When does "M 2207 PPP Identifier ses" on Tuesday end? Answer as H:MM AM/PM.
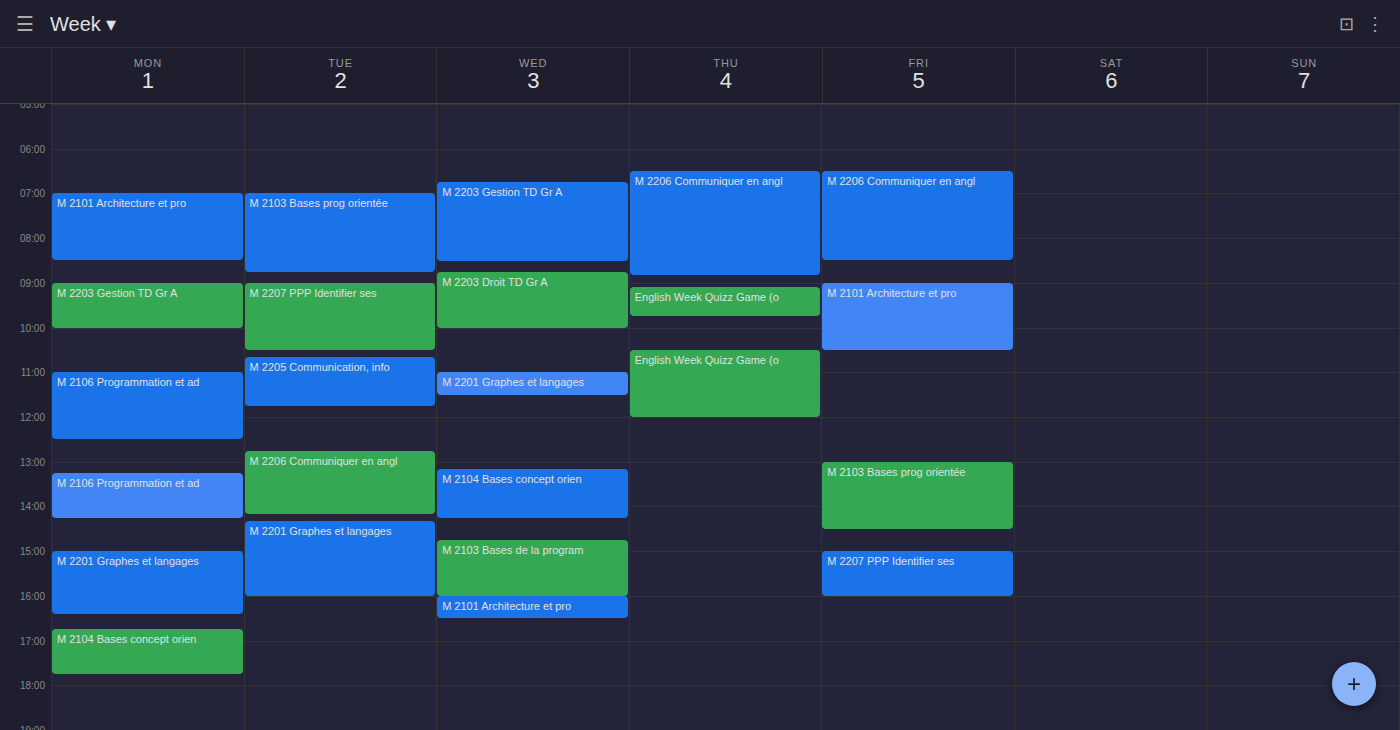
10:30 AM